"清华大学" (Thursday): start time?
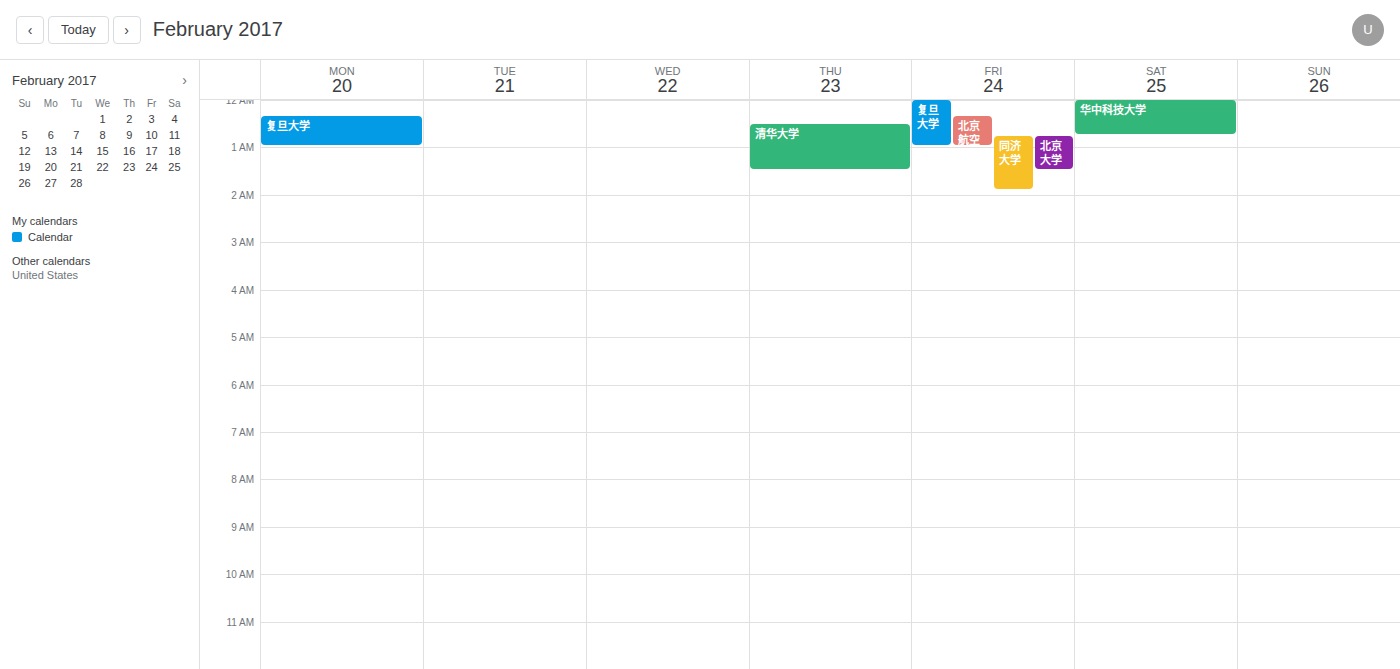
12:30 AM